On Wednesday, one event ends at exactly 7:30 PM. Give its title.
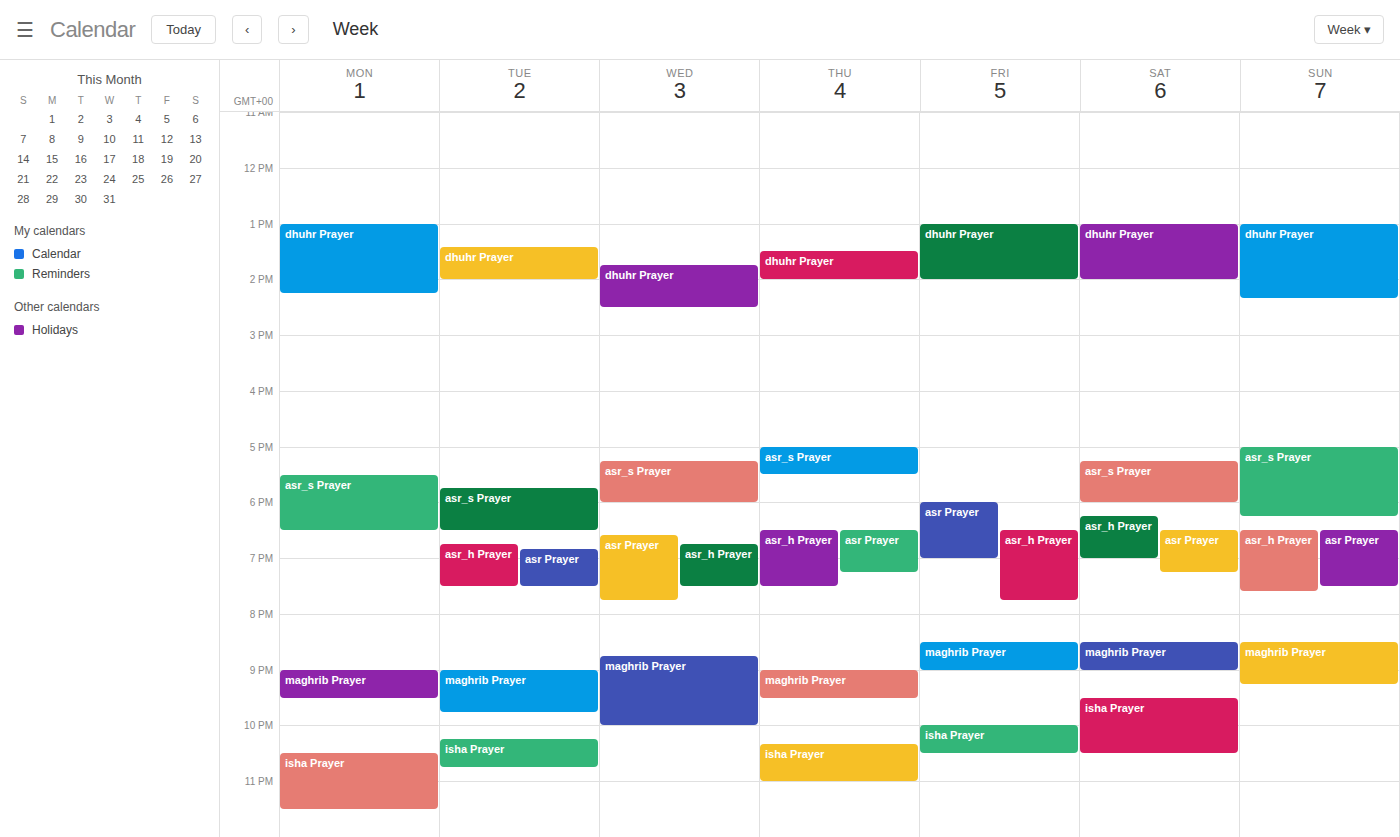
"asr_h Prayer"